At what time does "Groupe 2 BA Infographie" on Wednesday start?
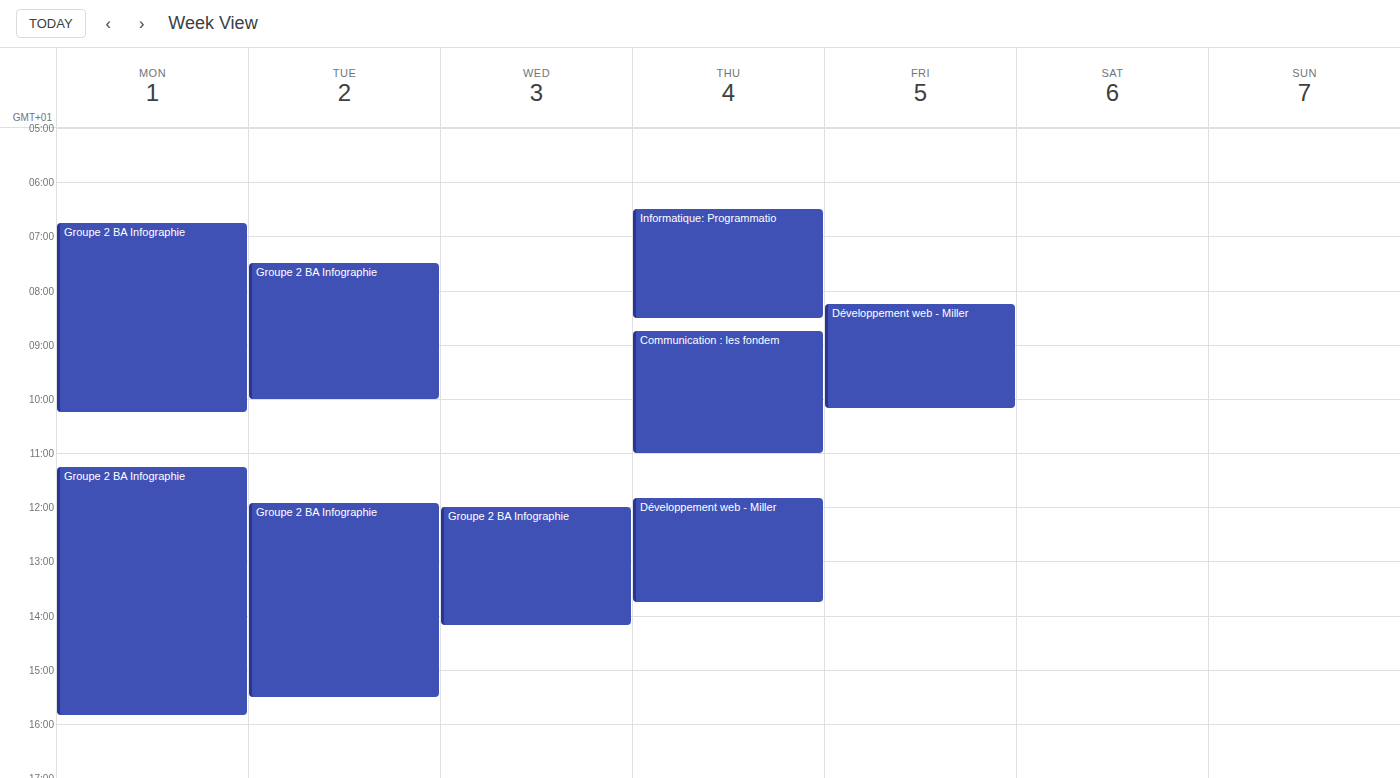
12:00 PM